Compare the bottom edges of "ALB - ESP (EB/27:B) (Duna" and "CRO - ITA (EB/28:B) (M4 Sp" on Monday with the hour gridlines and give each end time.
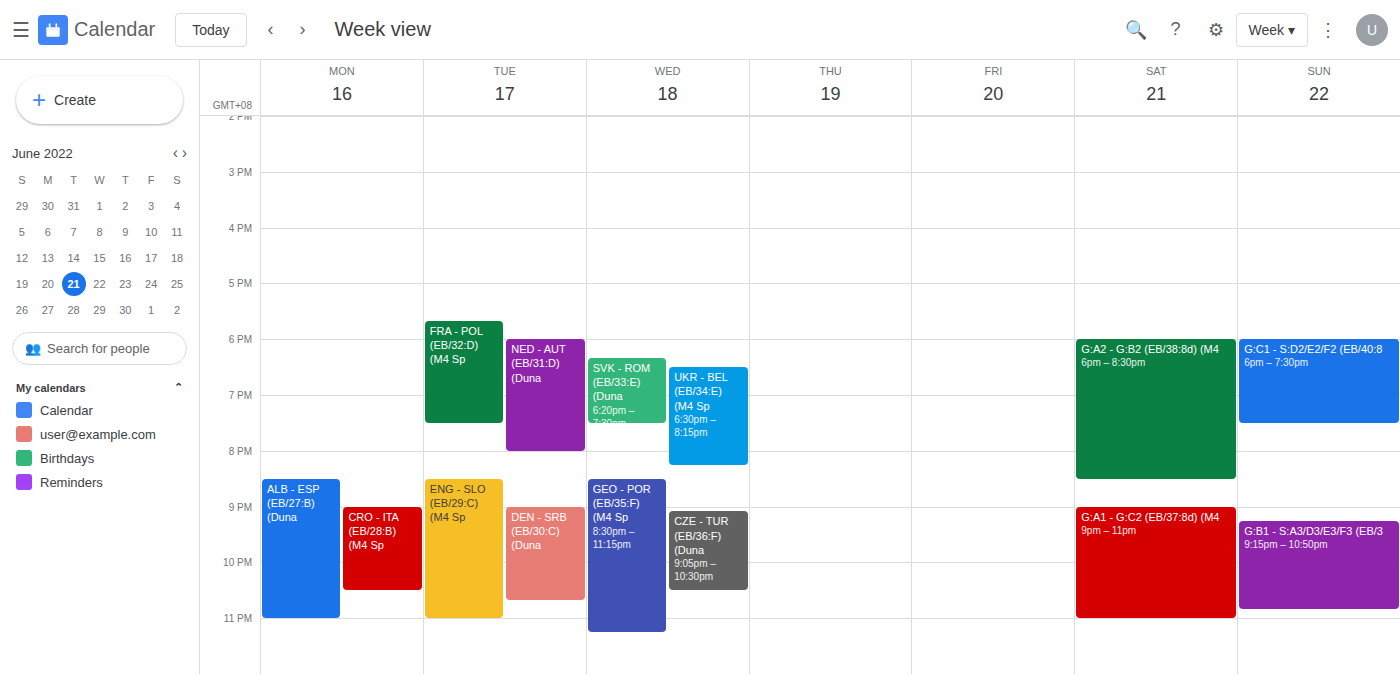
"ALB - ESP (EB/27:B) (Duna": 23:00, exactly on the 23:00 line. "CRO - ITA (EB/28:B) (M4 Sp": 22:30, halfway between the 22:00 and 23:00 lines.